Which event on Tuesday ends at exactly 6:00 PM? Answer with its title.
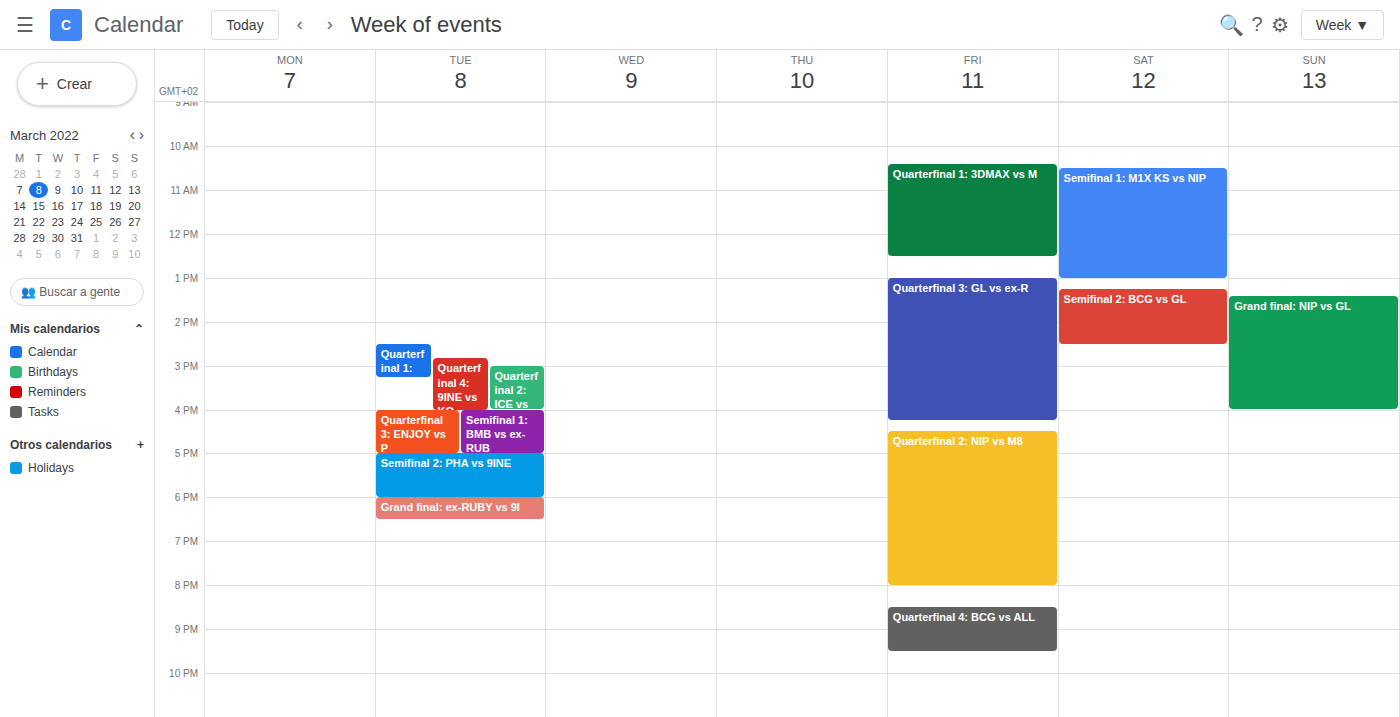
"Semifinal 2: PHA vs 9INE"